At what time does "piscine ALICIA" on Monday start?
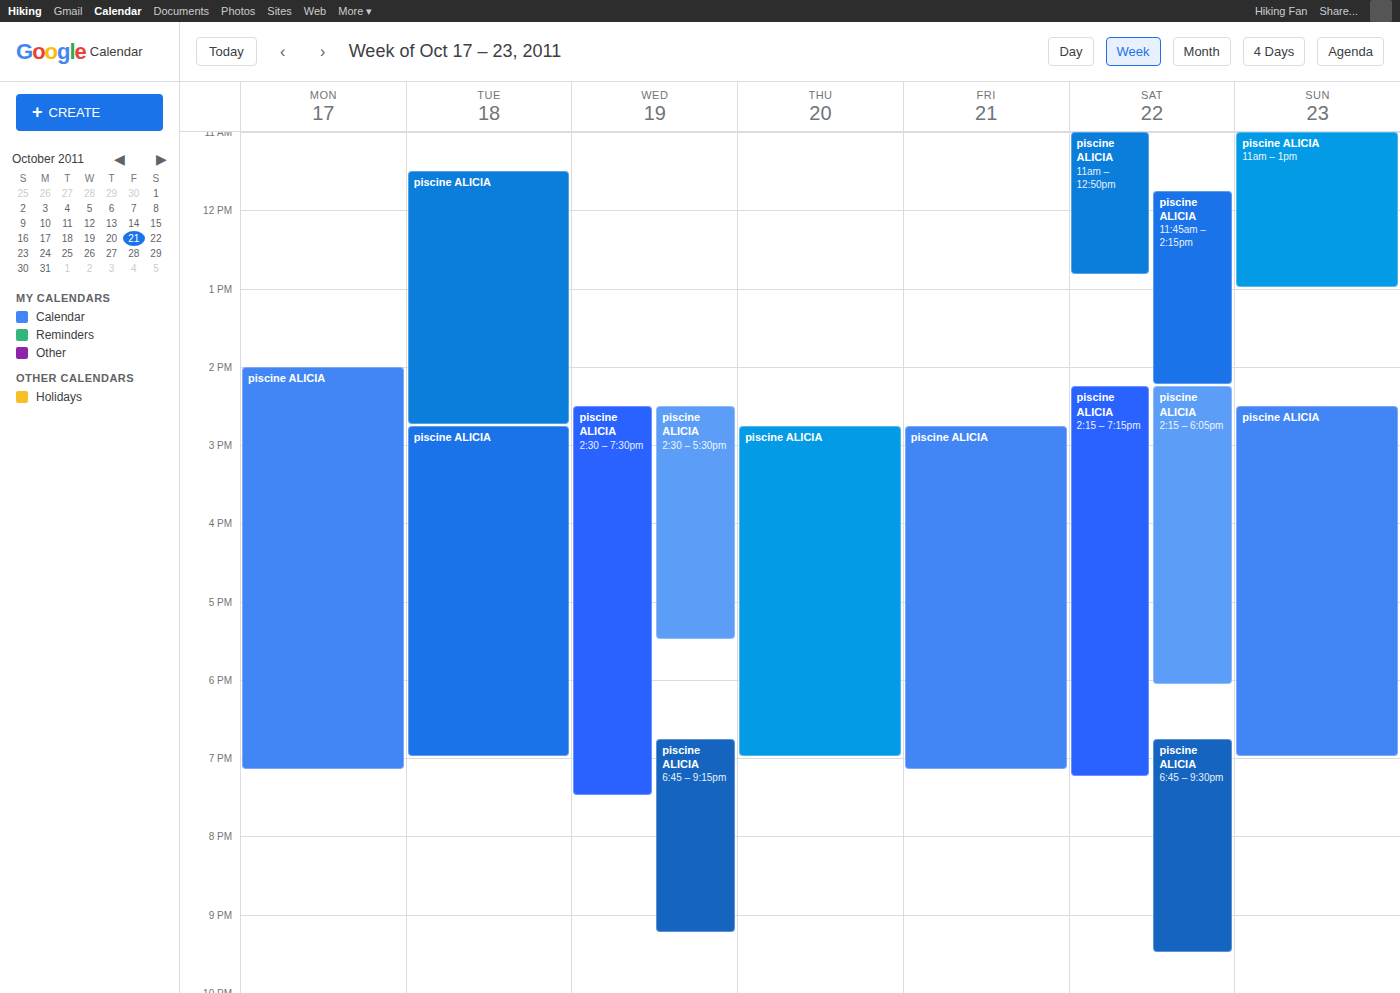
2:00 PM